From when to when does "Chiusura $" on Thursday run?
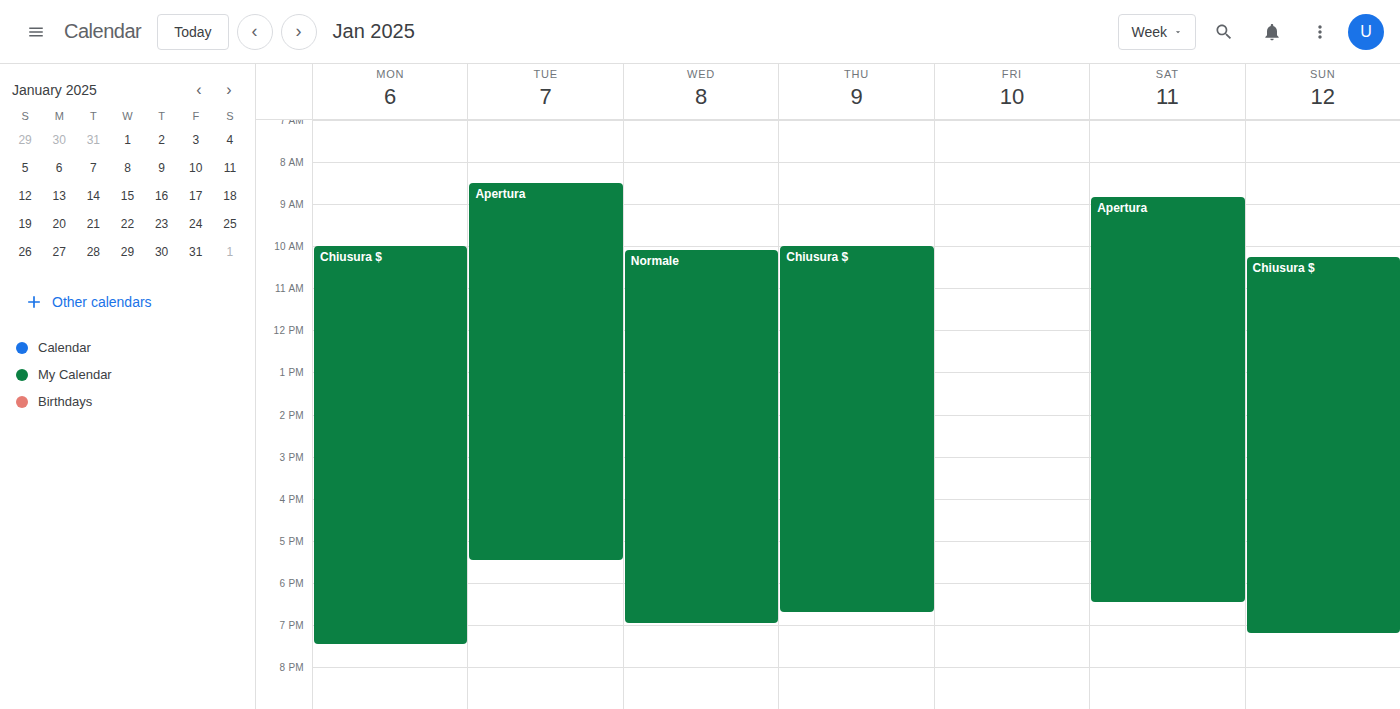
10:00 AM to 6:45 PM